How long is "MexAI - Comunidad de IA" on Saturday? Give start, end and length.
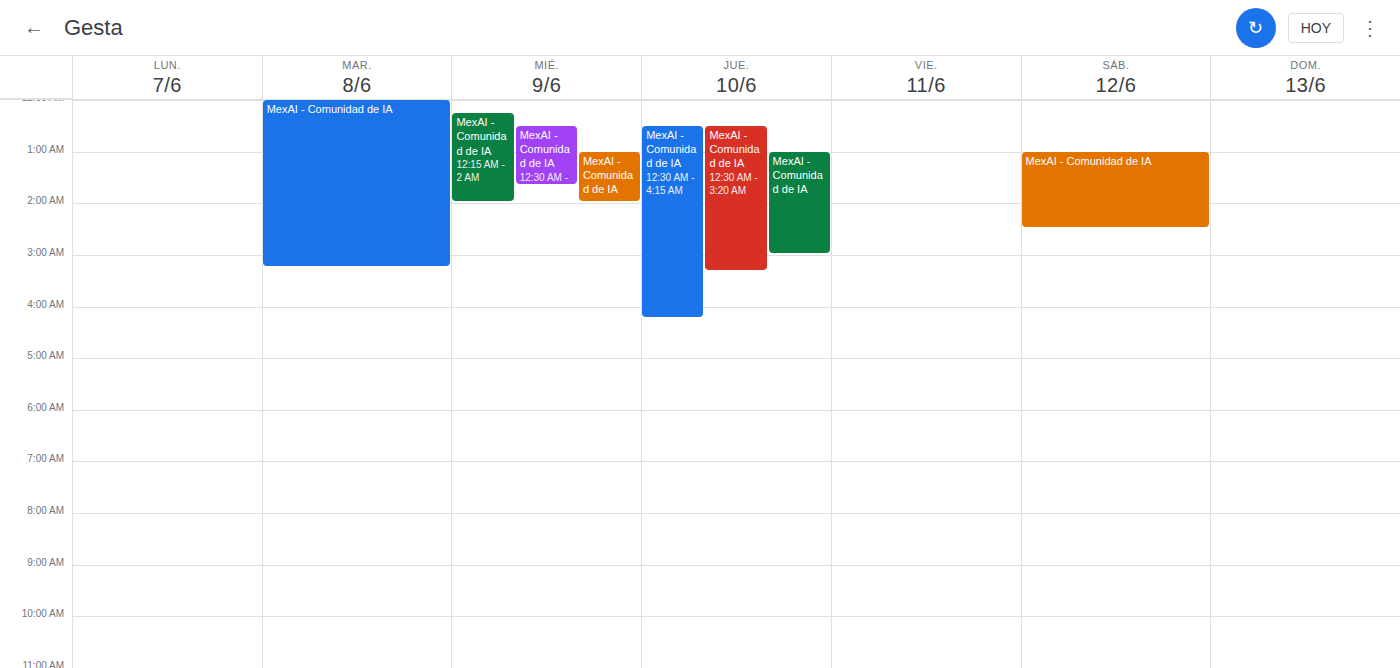
01:00 to 02:30, 1 hour 30 minutes